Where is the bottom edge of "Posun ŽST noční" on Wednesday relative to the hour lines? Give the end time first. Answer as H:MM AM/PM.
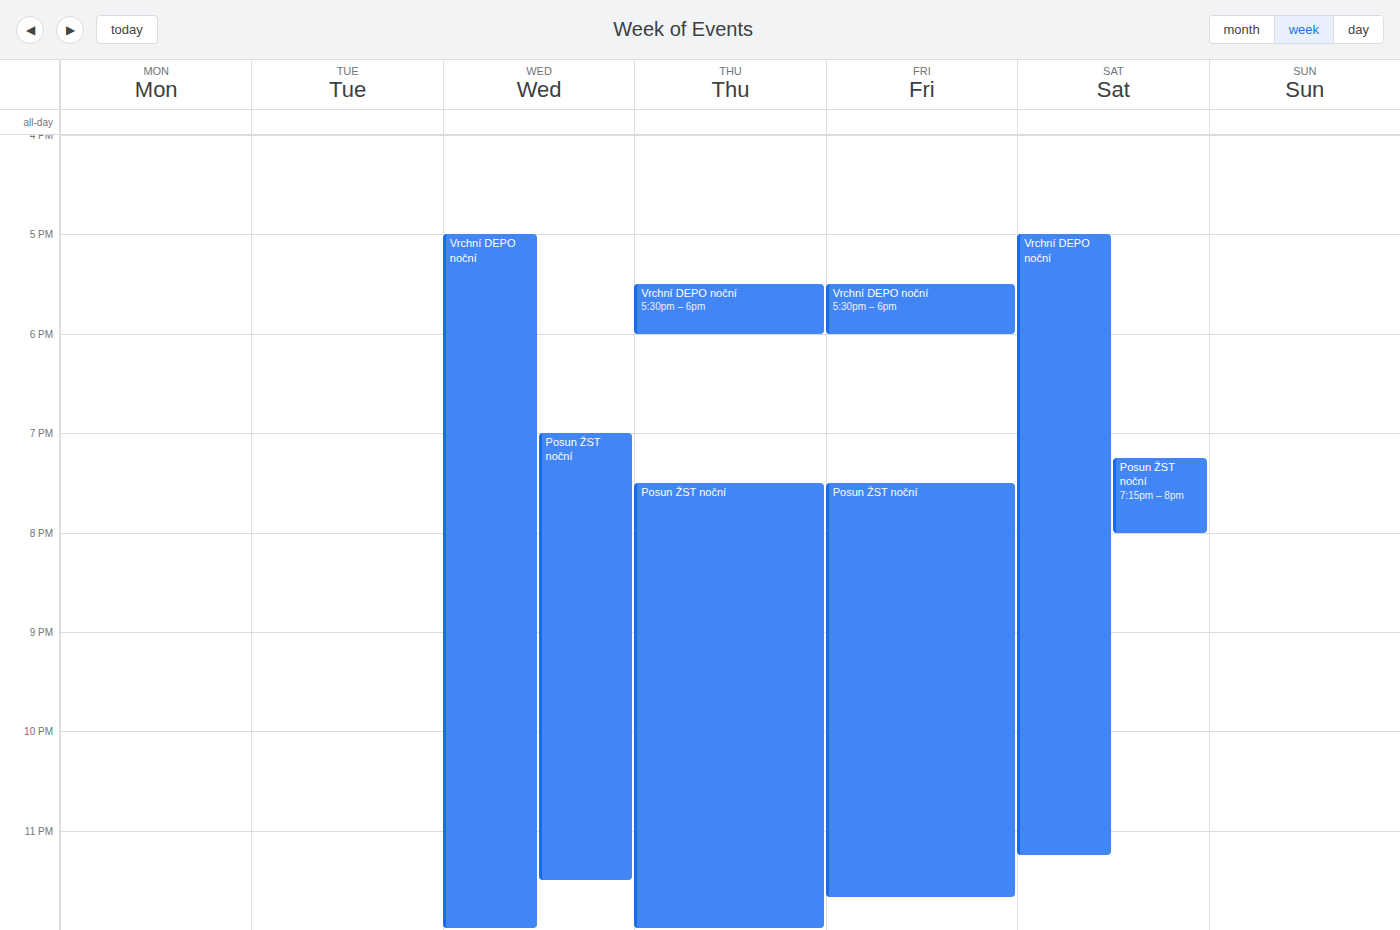
11:30 PM -- halfway between the 11 PM and 12 AM lines.